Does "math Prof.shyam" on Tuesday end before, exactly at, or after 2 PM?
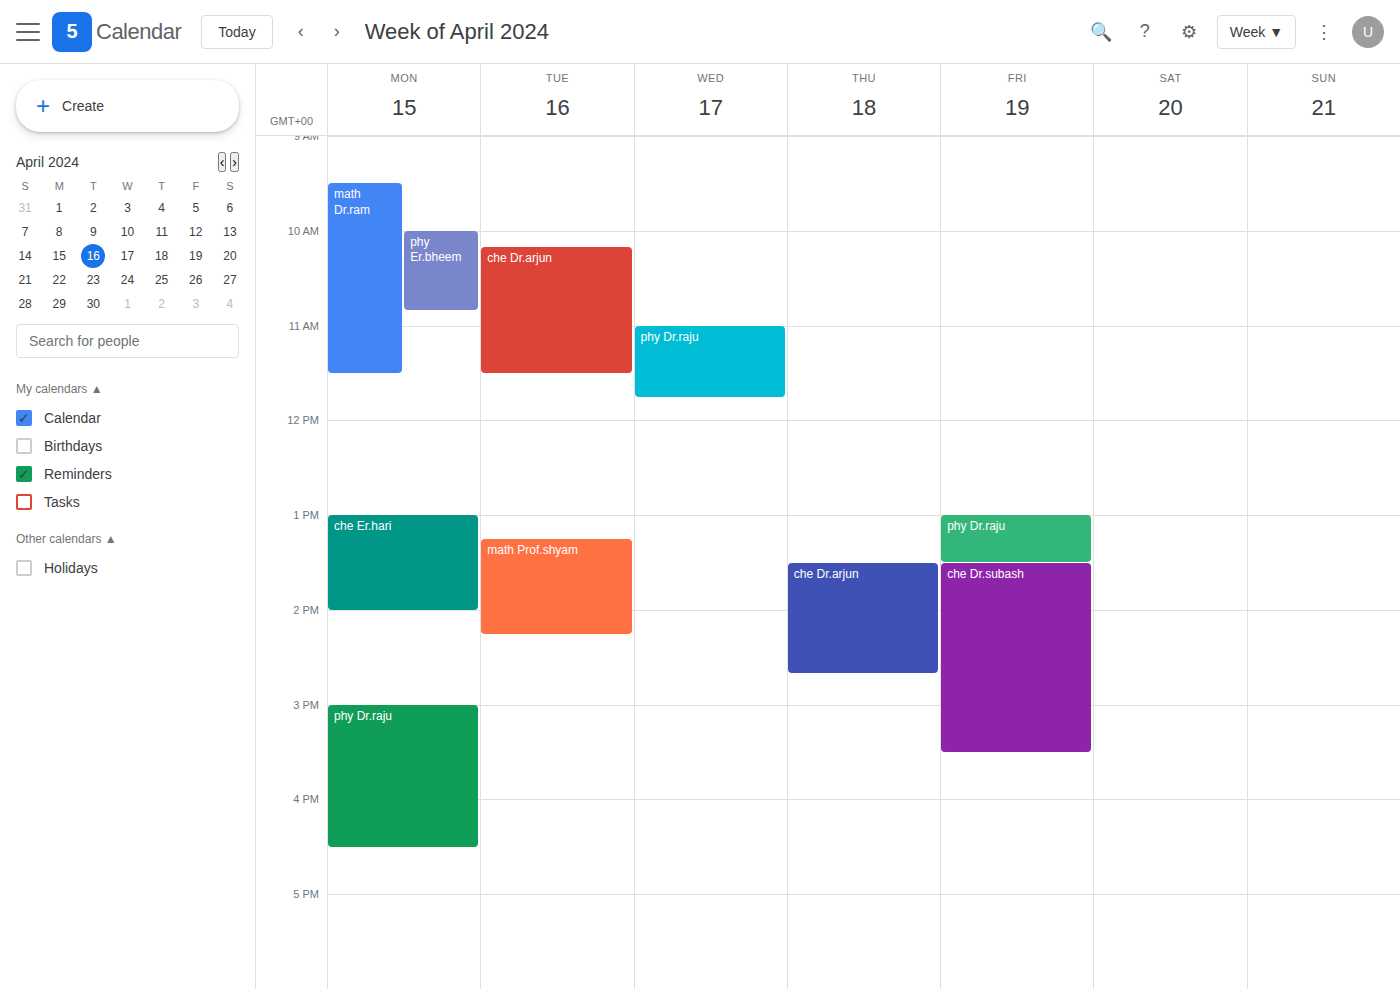
2:15 PM -- after 2 PM, 15 minutes below the 2 PM line.